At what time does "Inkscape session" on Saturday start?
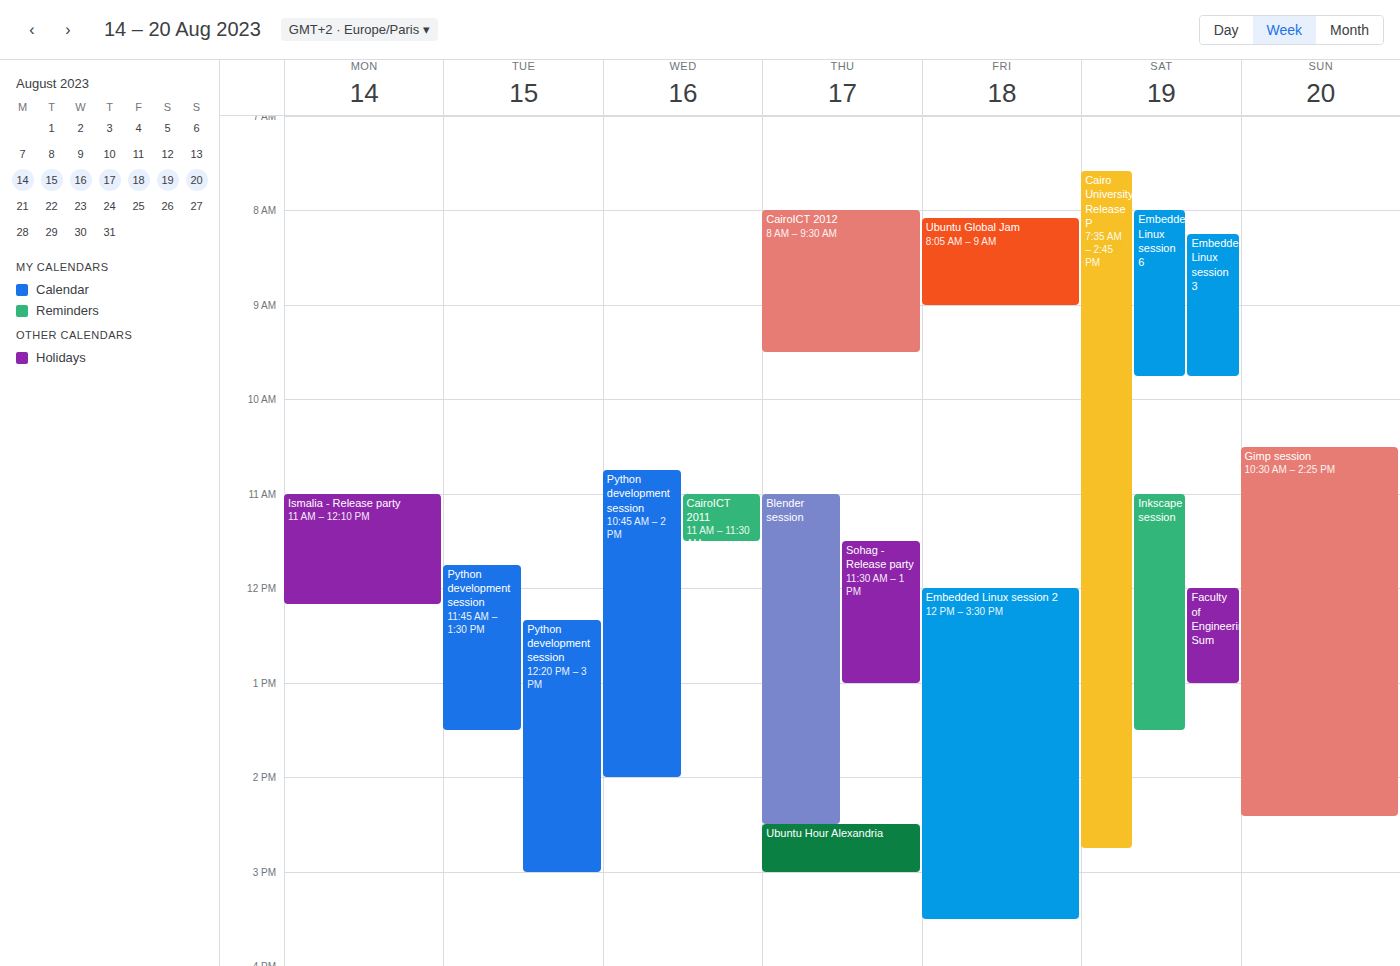
11:00 AM